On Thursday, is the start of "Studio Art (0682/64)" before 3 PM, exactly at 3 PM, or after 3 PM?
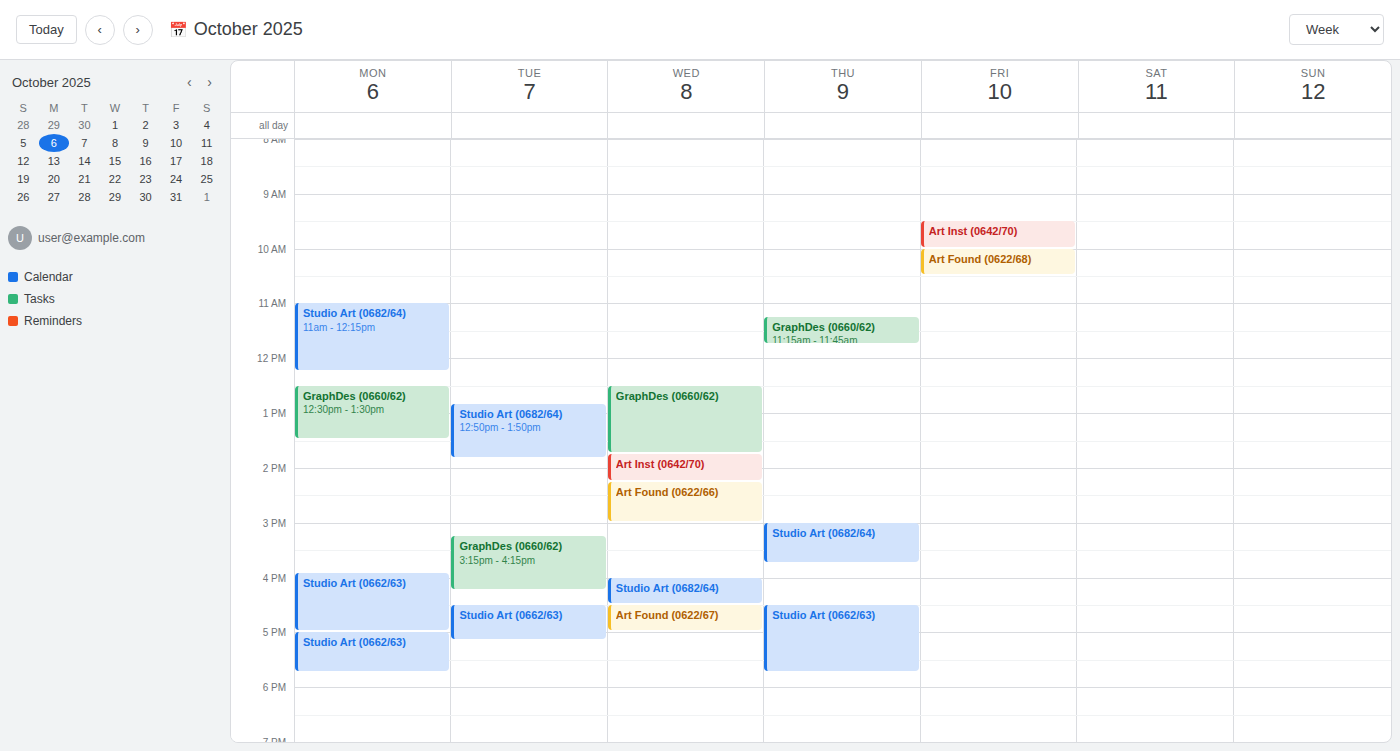
3:00 PM -- exactly at 3 PM, on the 3 PM line.